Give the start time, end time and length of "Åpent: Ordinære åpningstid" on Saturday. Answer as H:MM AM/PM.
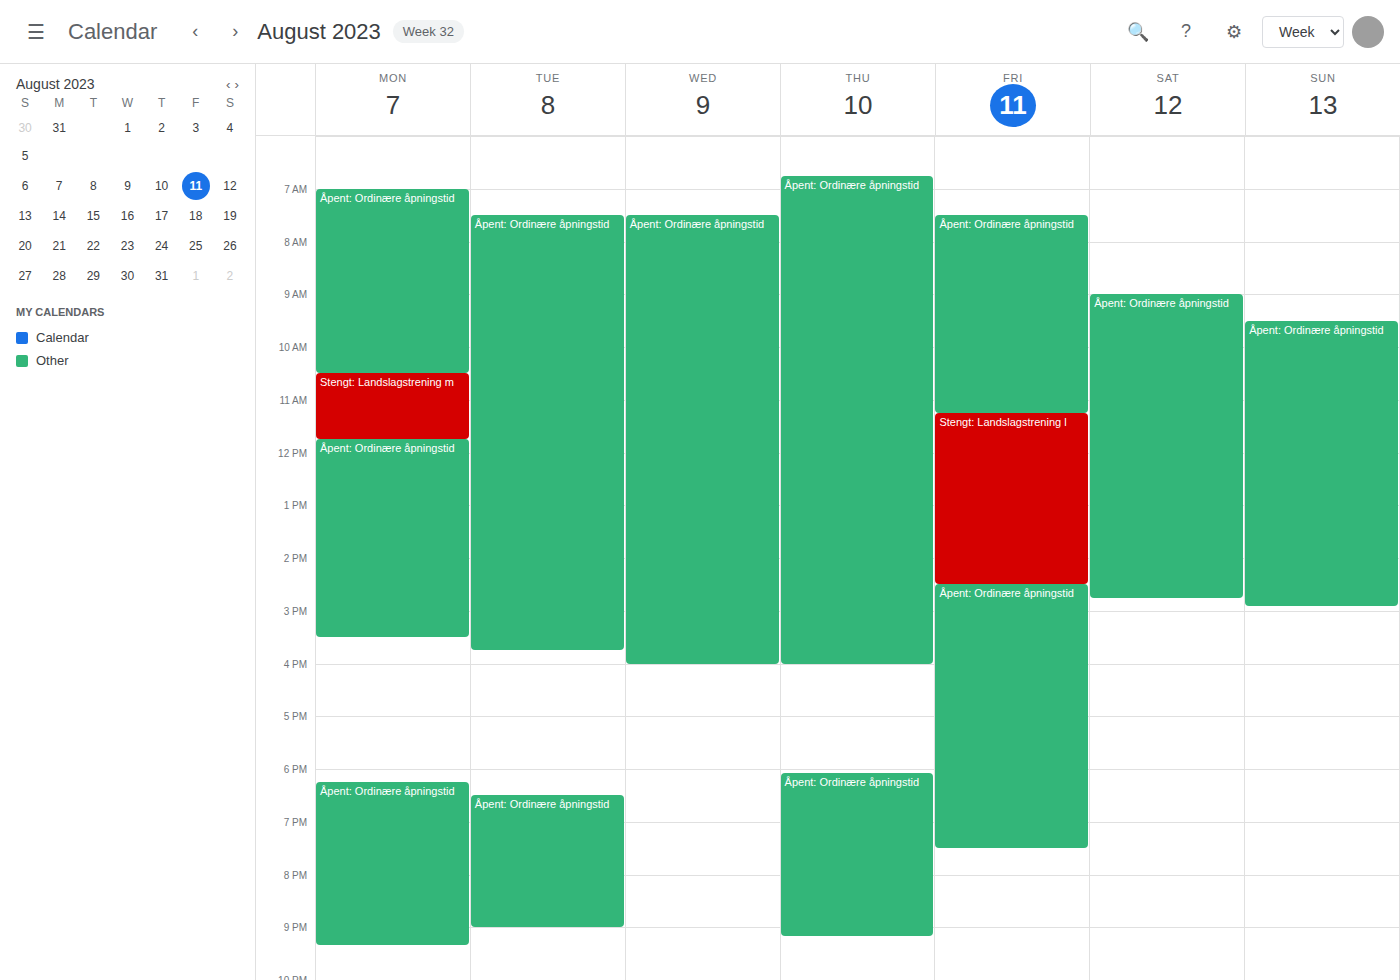
9:00 AM to 2:45 PM, 5 hours 45 minutes